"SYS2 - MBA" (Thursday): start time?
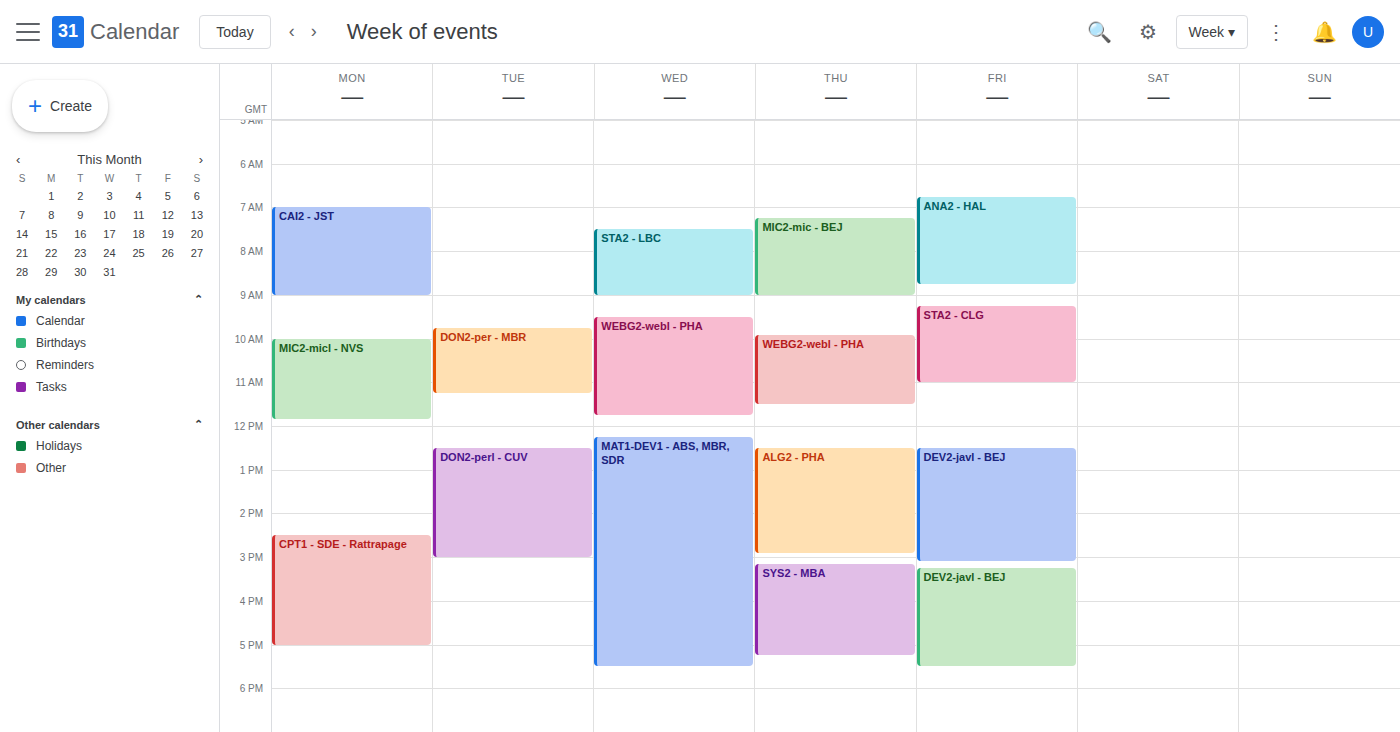
3:10 PM